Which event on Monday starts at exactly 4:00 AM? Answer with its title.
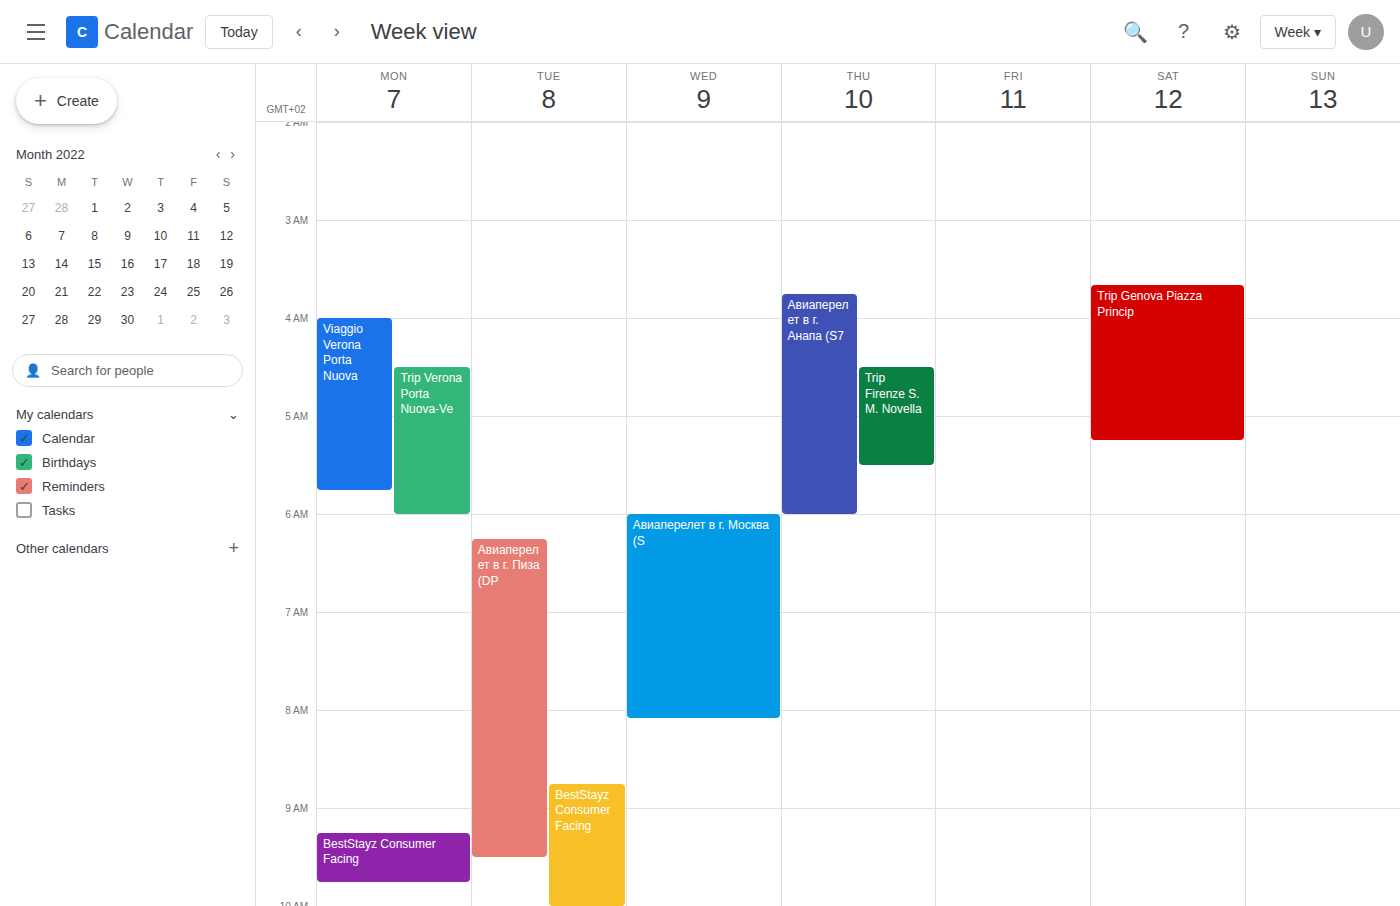
"Viaggio Verona Porta Nuova"